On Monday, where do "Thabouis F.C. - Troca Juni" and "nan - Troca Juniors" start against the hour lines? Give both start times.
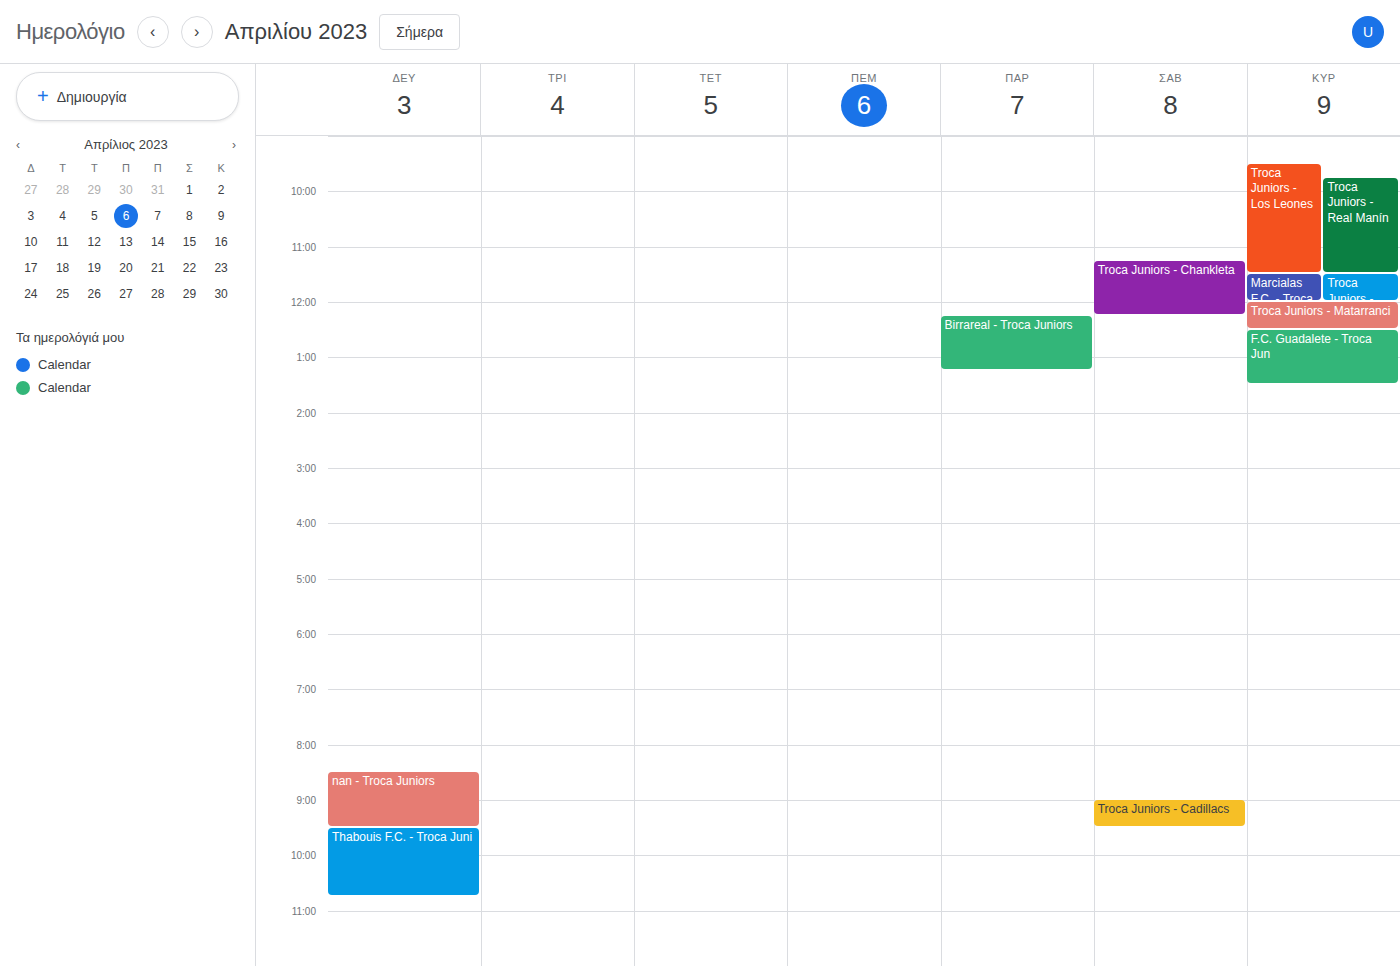
"Thabouis F.C. - Troca Juni": 9:30 PM, halfway between the 9 PM and 10 PM lines. "nan - Troca Juniors": 8:30 PM, halfway between the 8 PM and 9 PM lines.